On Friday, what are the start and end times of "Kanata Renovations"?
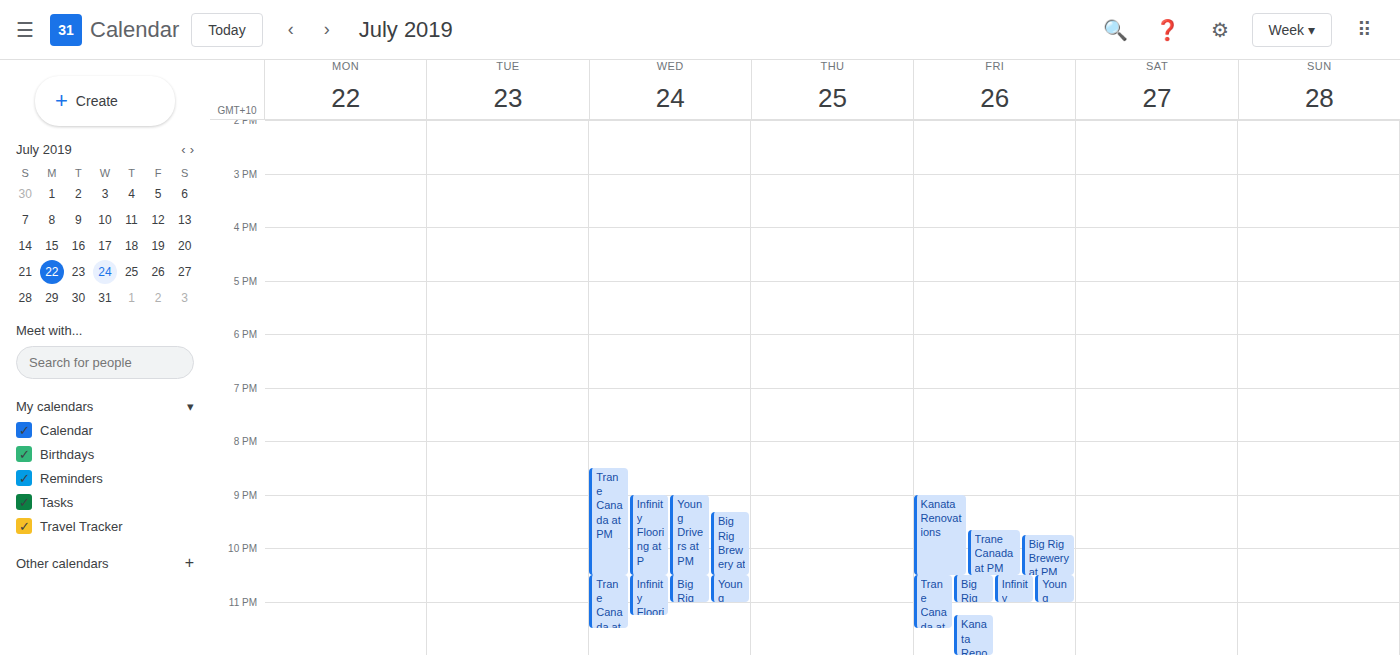
9:00 PM to 10:30 PM